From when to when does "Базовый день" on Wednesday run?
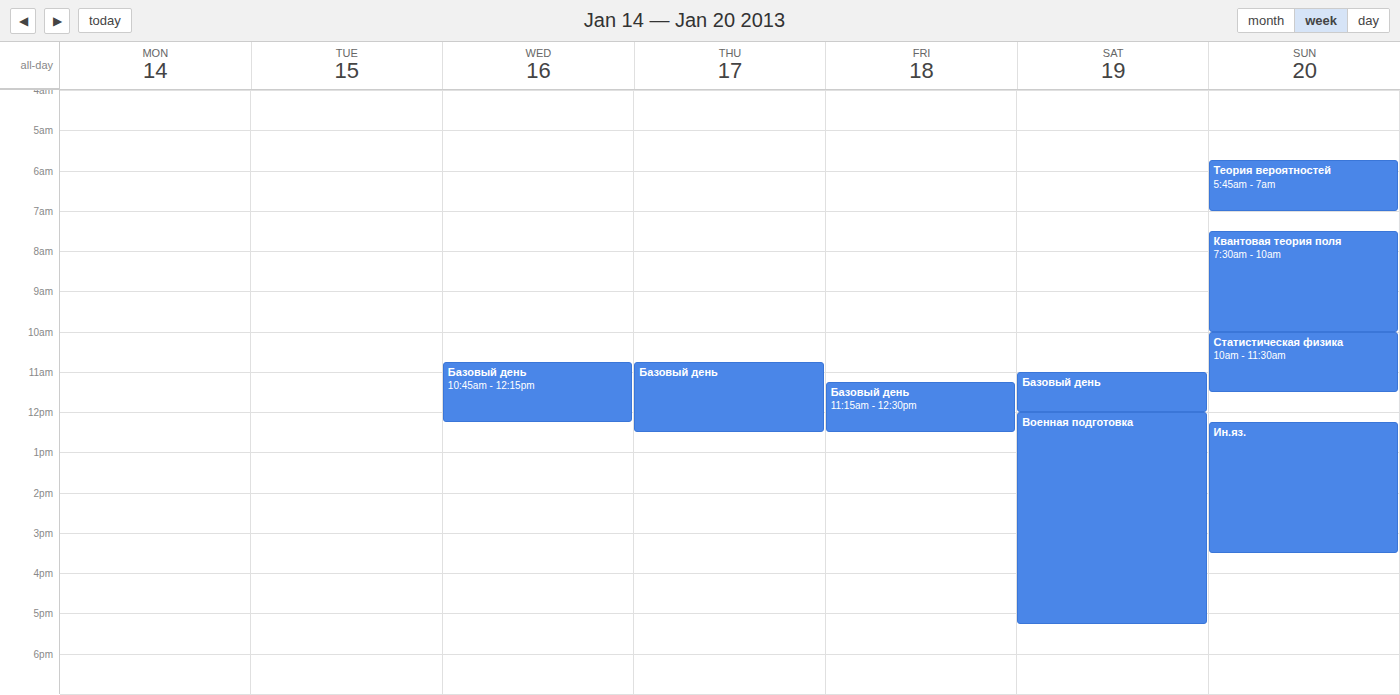
10:45 AM to 12:15 PM